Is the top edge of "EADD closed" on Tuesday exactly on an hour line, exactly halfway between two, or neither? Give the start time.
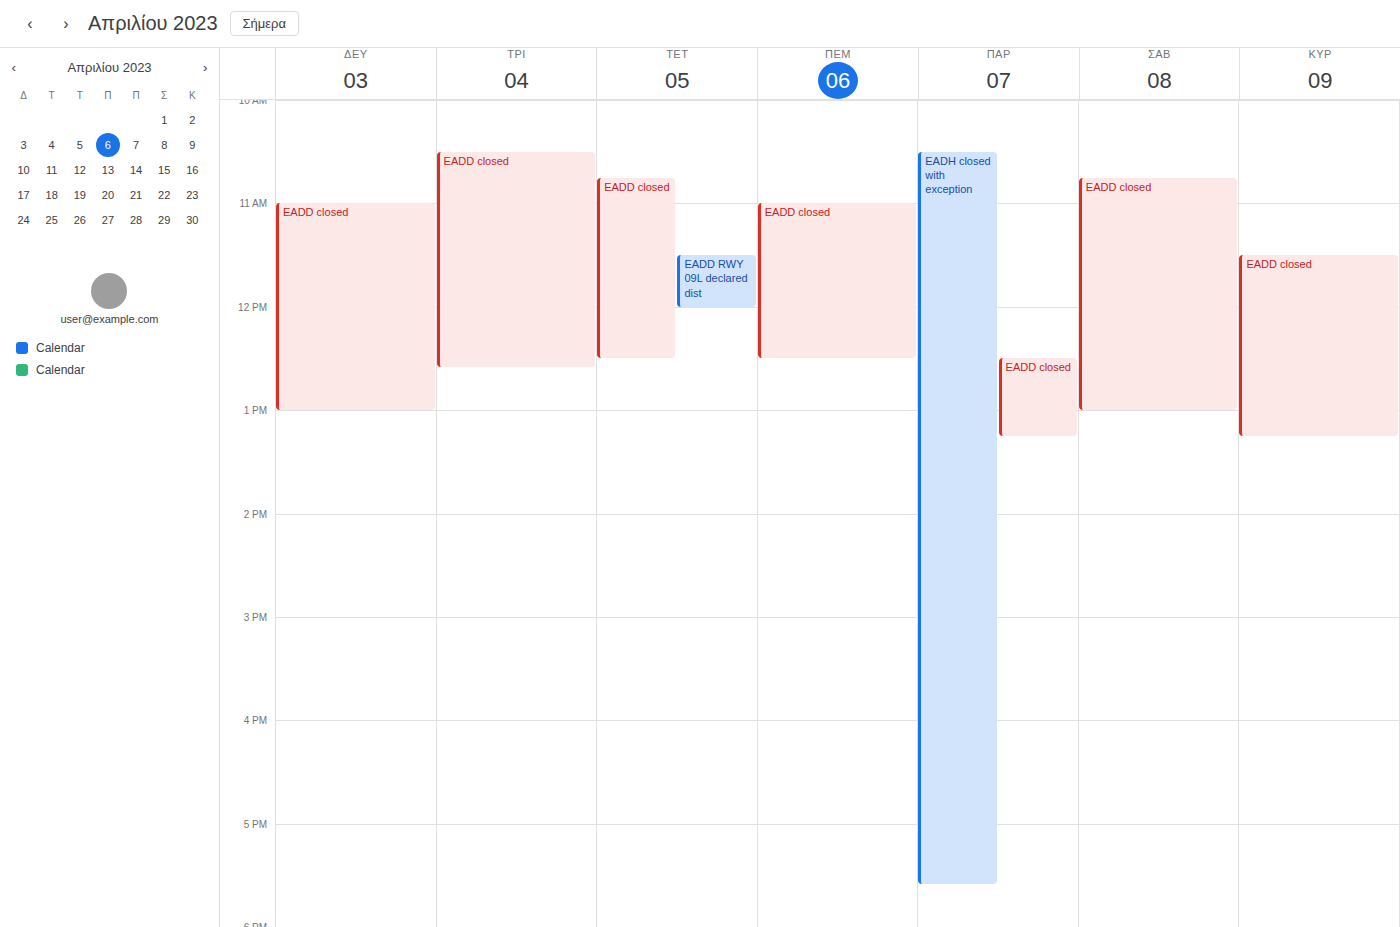
10:30 AM -- halfway between the 10 AM and 11 AM lines.